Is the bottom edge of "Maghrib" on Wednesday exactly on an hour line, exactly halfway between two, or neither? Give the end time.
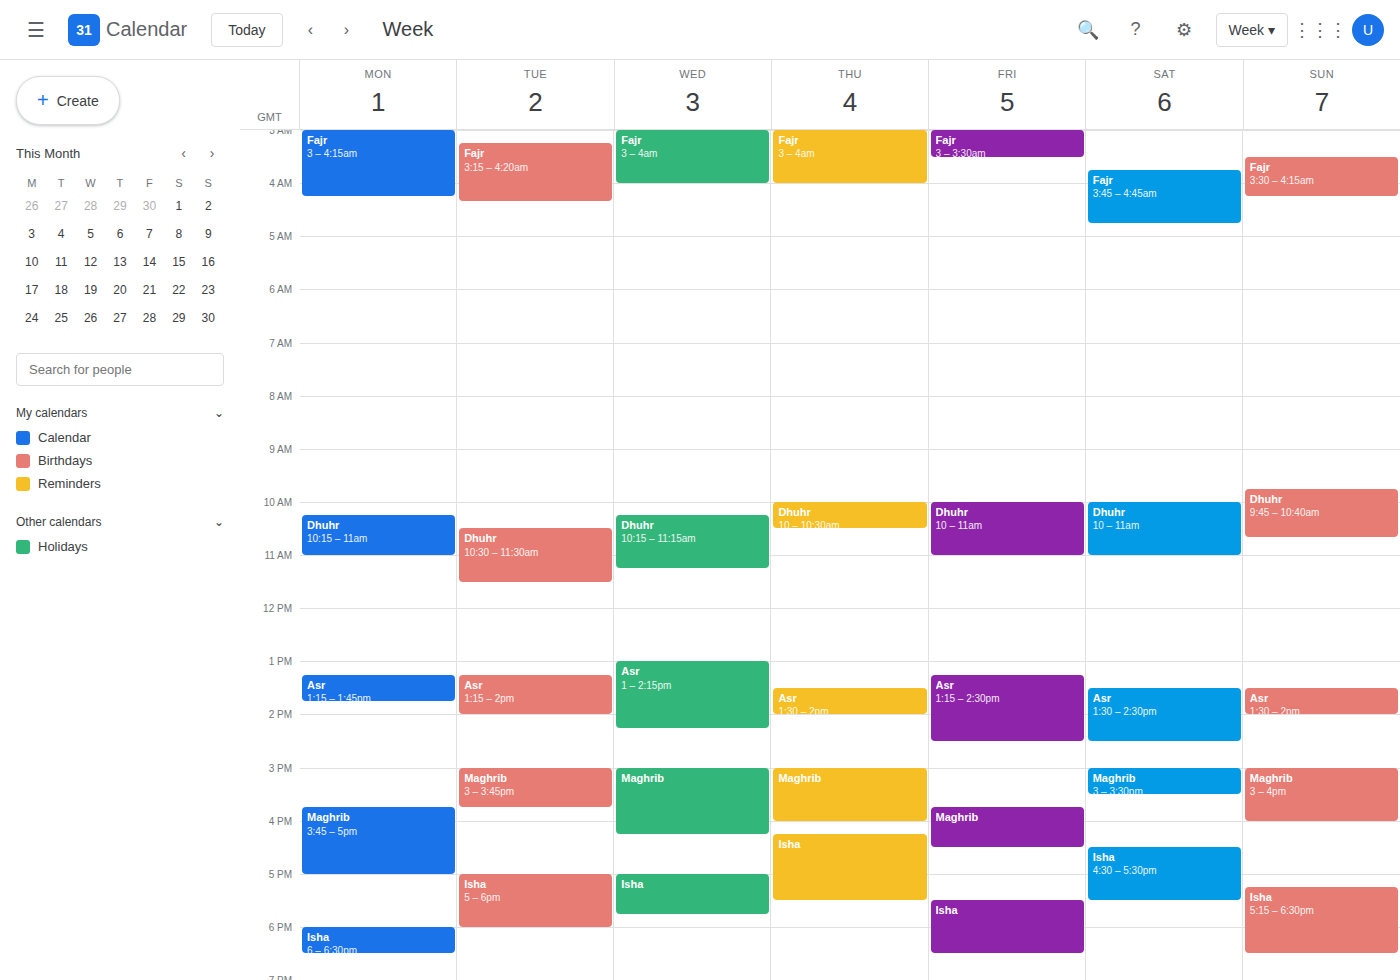
4:15 PM -- neither: a quarter of the way from the 4 PM line to the 5 PM line.